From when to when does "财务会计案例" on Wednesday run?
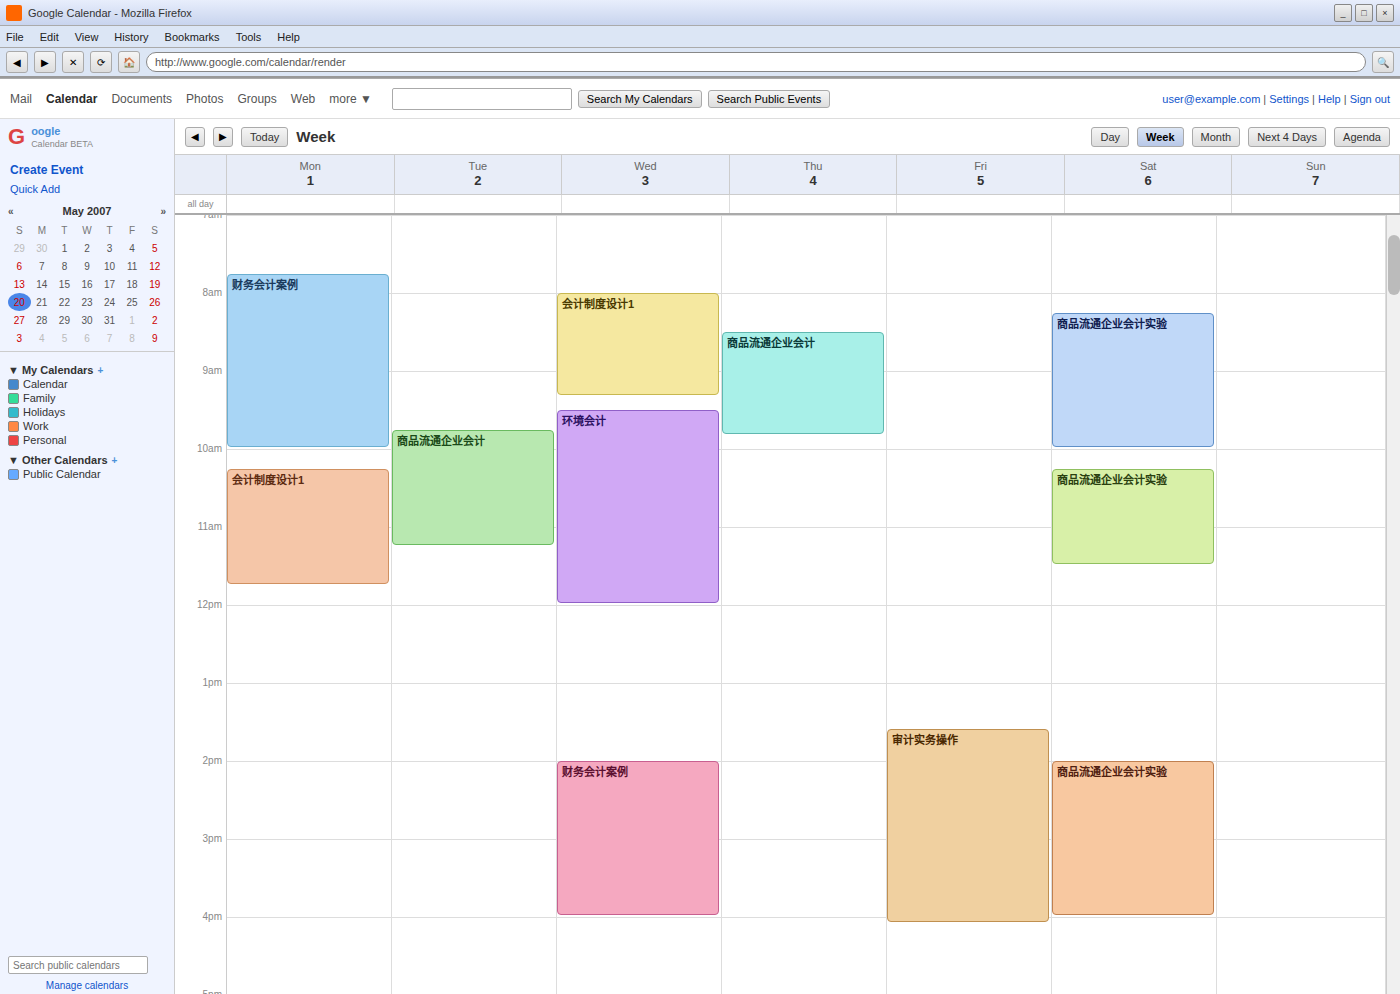
2:00 PM to 4:00 PM